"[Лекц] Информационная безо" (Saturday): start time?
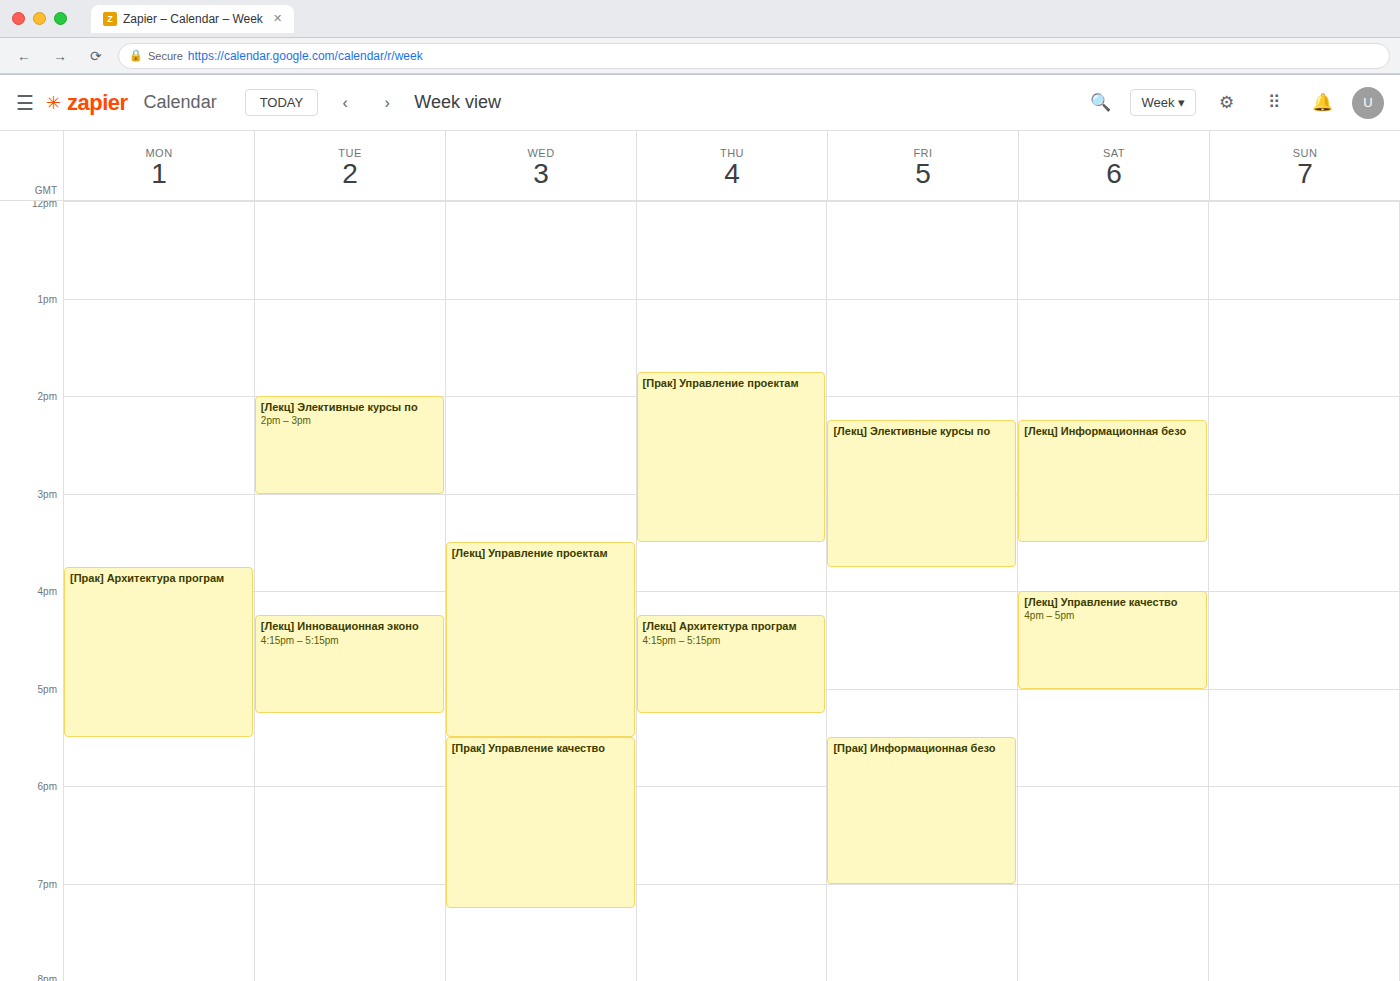
14:15